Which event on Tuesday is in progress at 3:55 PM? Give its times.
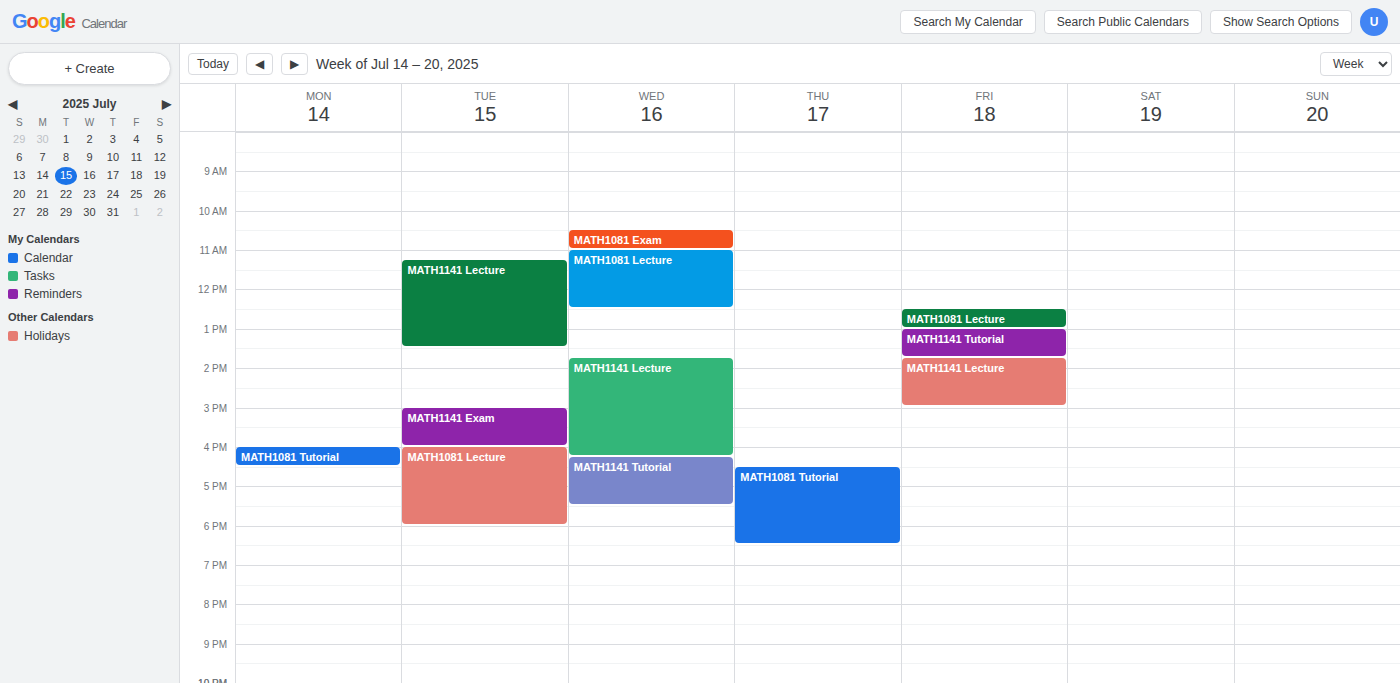
"MATH1141 Exam", 3:00 PM to 4:00 PM